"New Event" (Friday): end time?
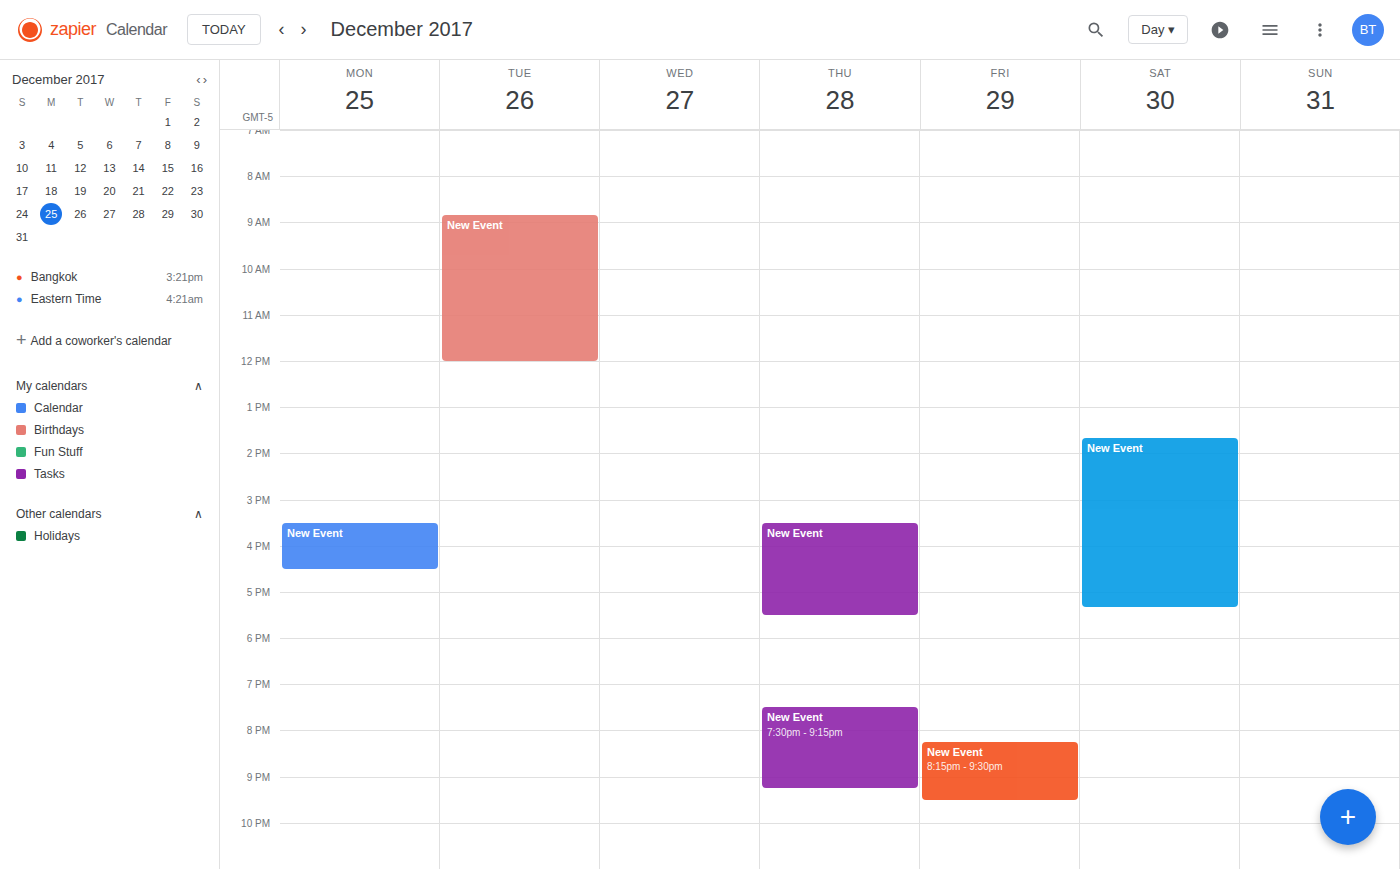
9:30 PM